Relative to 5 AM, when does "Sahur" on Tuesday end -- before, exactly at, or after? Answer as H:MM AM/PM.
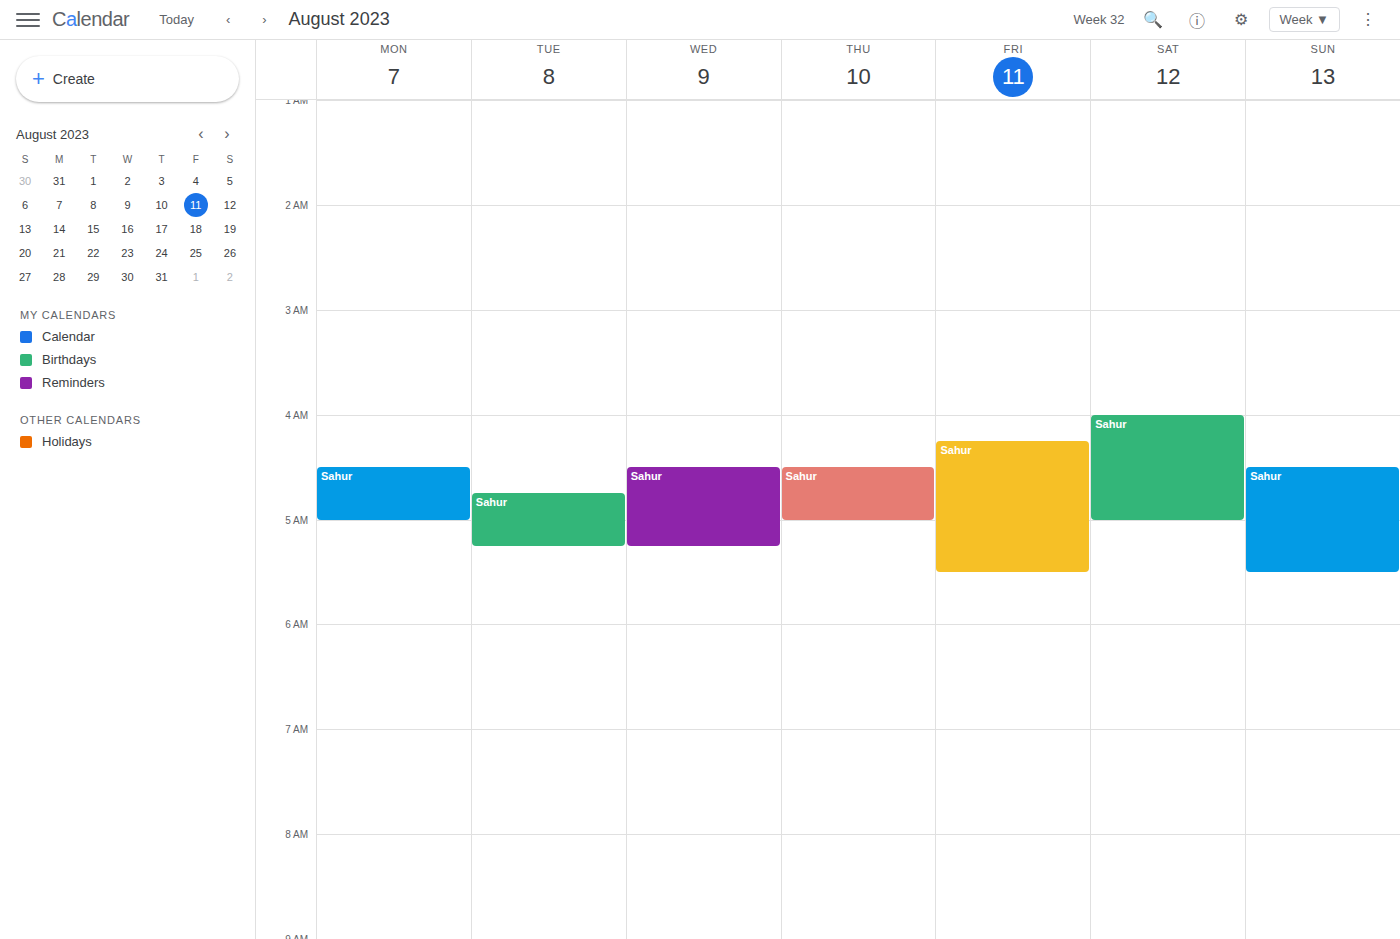
5:15 AM -- after 5 AM, 15 minutes below the 5 AM line.